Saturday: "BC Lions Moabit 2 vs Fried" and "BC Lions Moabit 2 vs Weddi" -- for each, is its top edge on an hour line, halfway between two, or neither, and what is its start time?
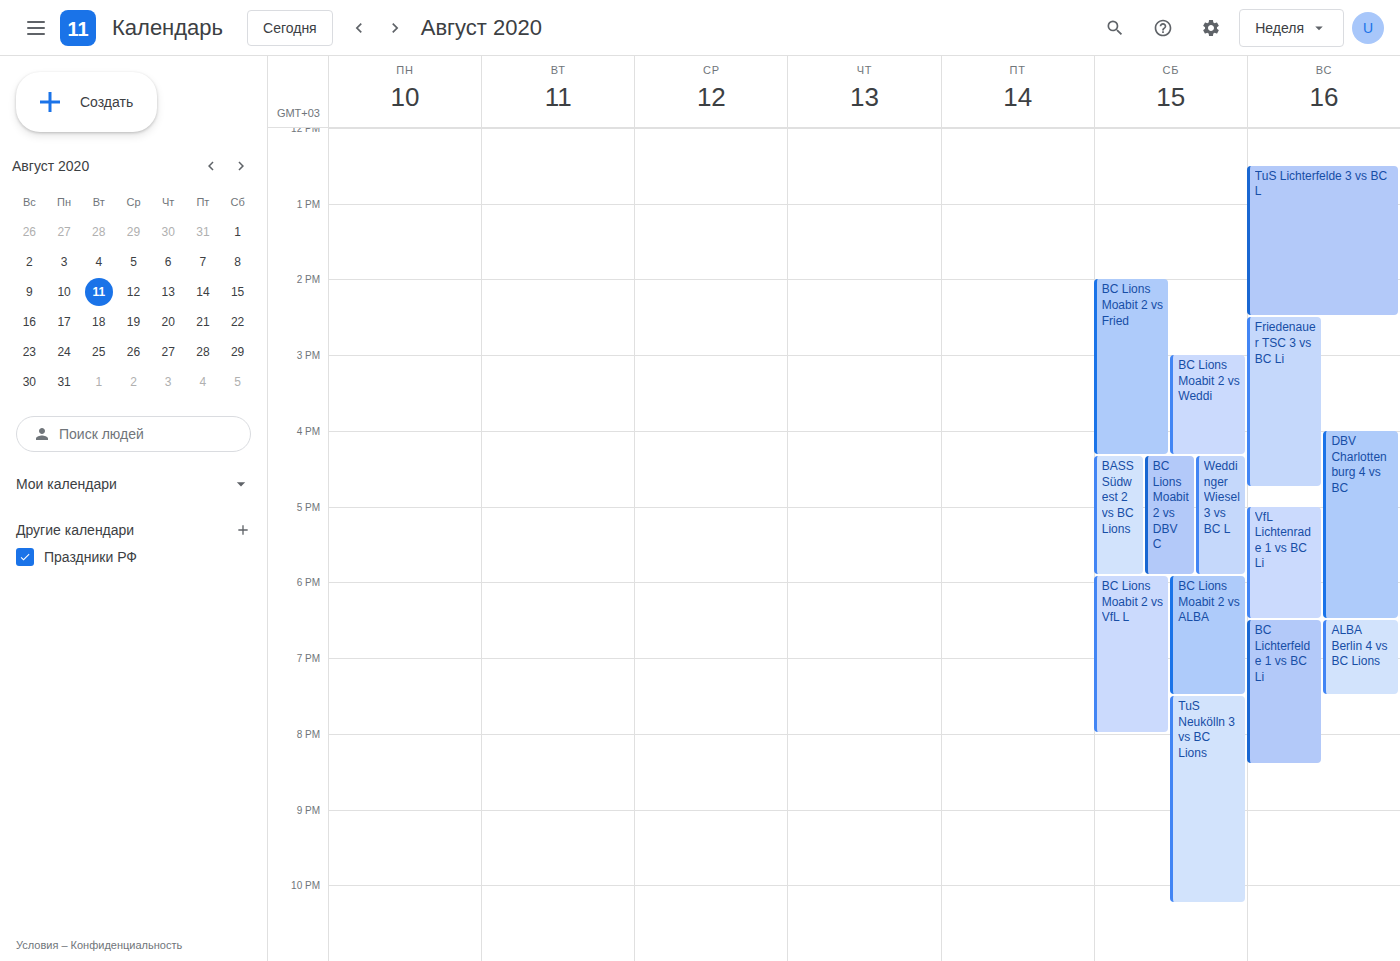
"BC Lions Moabit 2 vs Fried": 2:00 PM, exactly on the 2 PM line. "BC Lions Moabit 2 vs Weddi": 3:00 PM, exactly on the 3 PM line.